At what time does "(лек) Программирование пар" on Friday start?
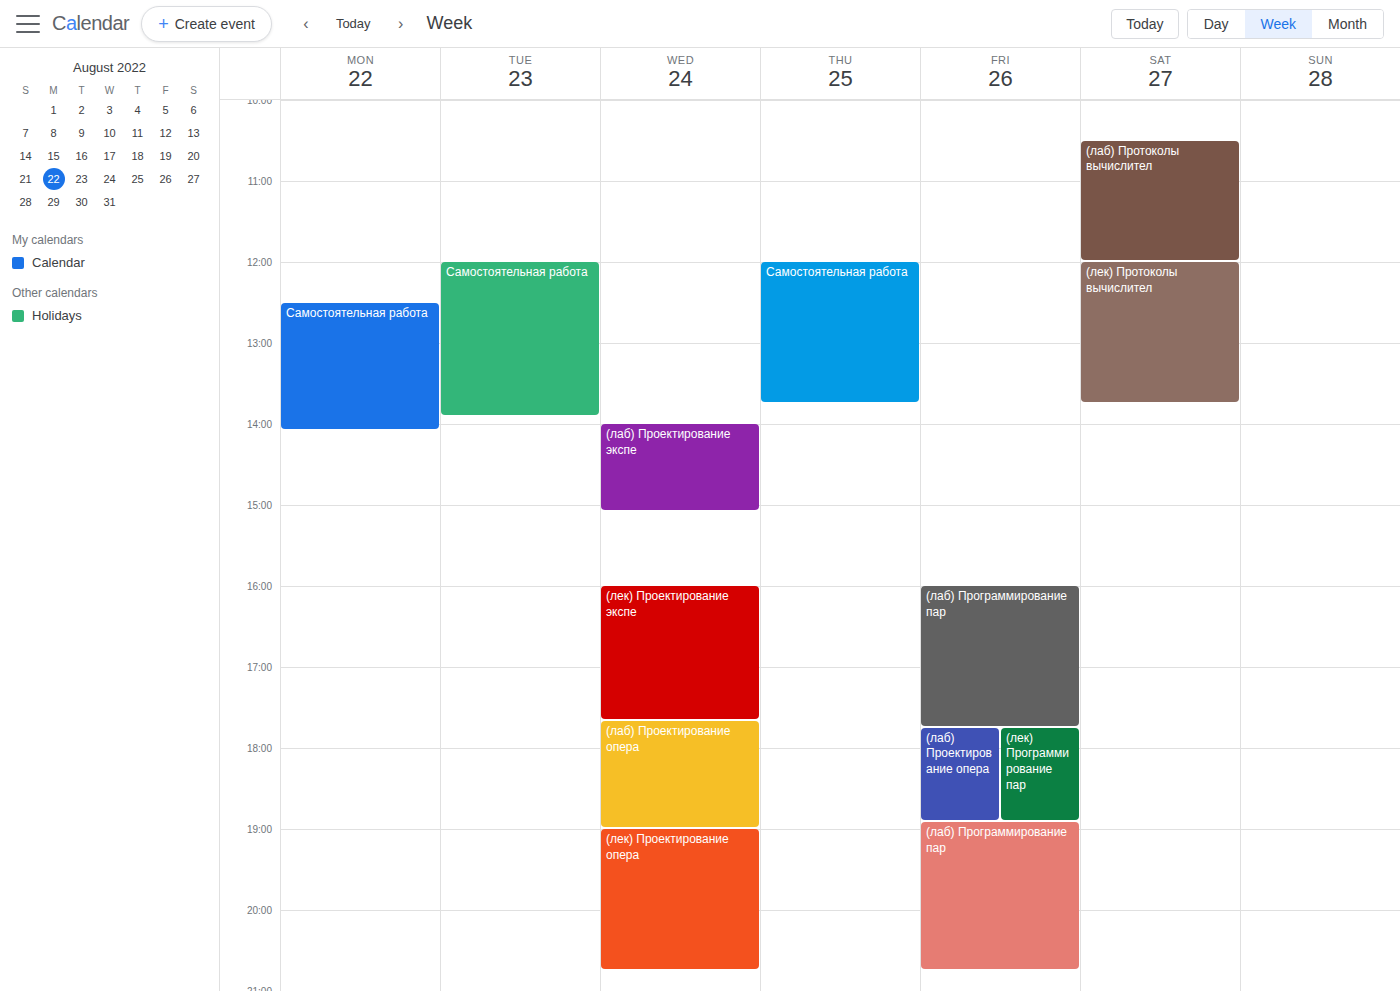
5:45 PM